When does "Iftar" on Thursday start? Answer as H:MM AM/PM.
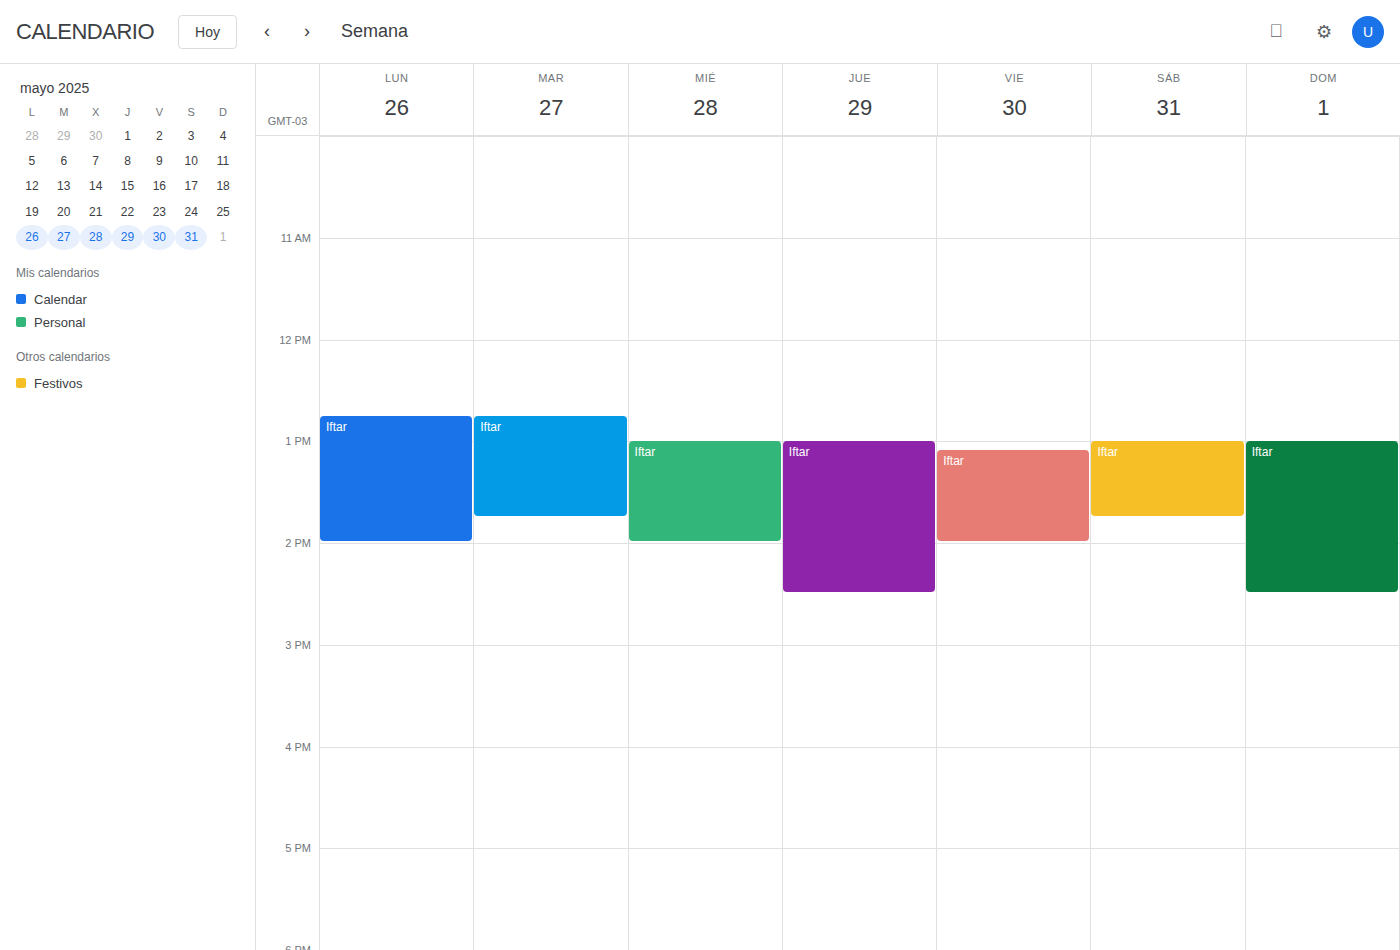
1:00 PM